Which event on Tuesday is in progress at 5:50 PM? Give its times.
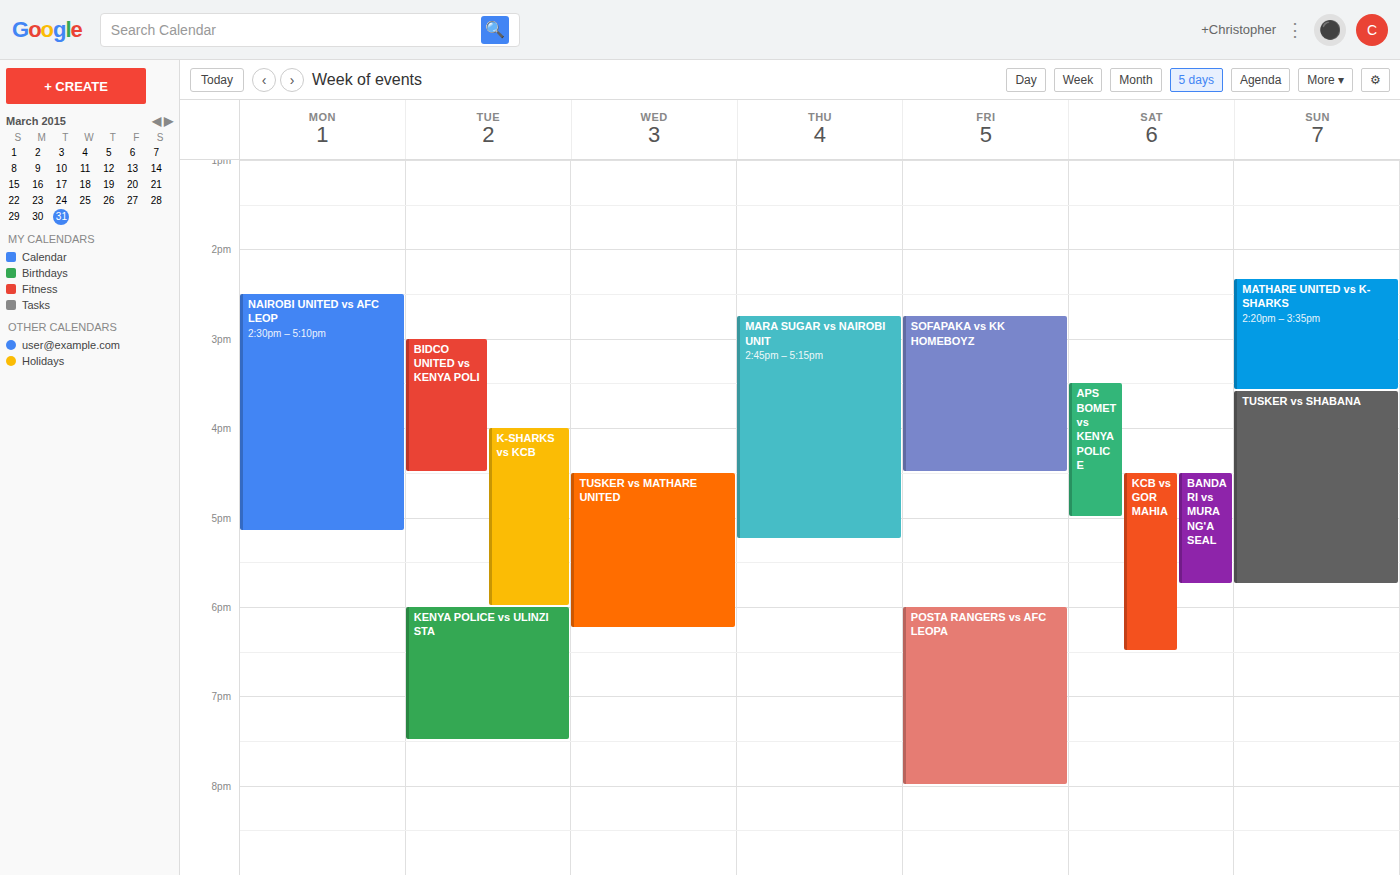
"K-SHARKS vs KCB", 4:00 PM to 6:00 PM